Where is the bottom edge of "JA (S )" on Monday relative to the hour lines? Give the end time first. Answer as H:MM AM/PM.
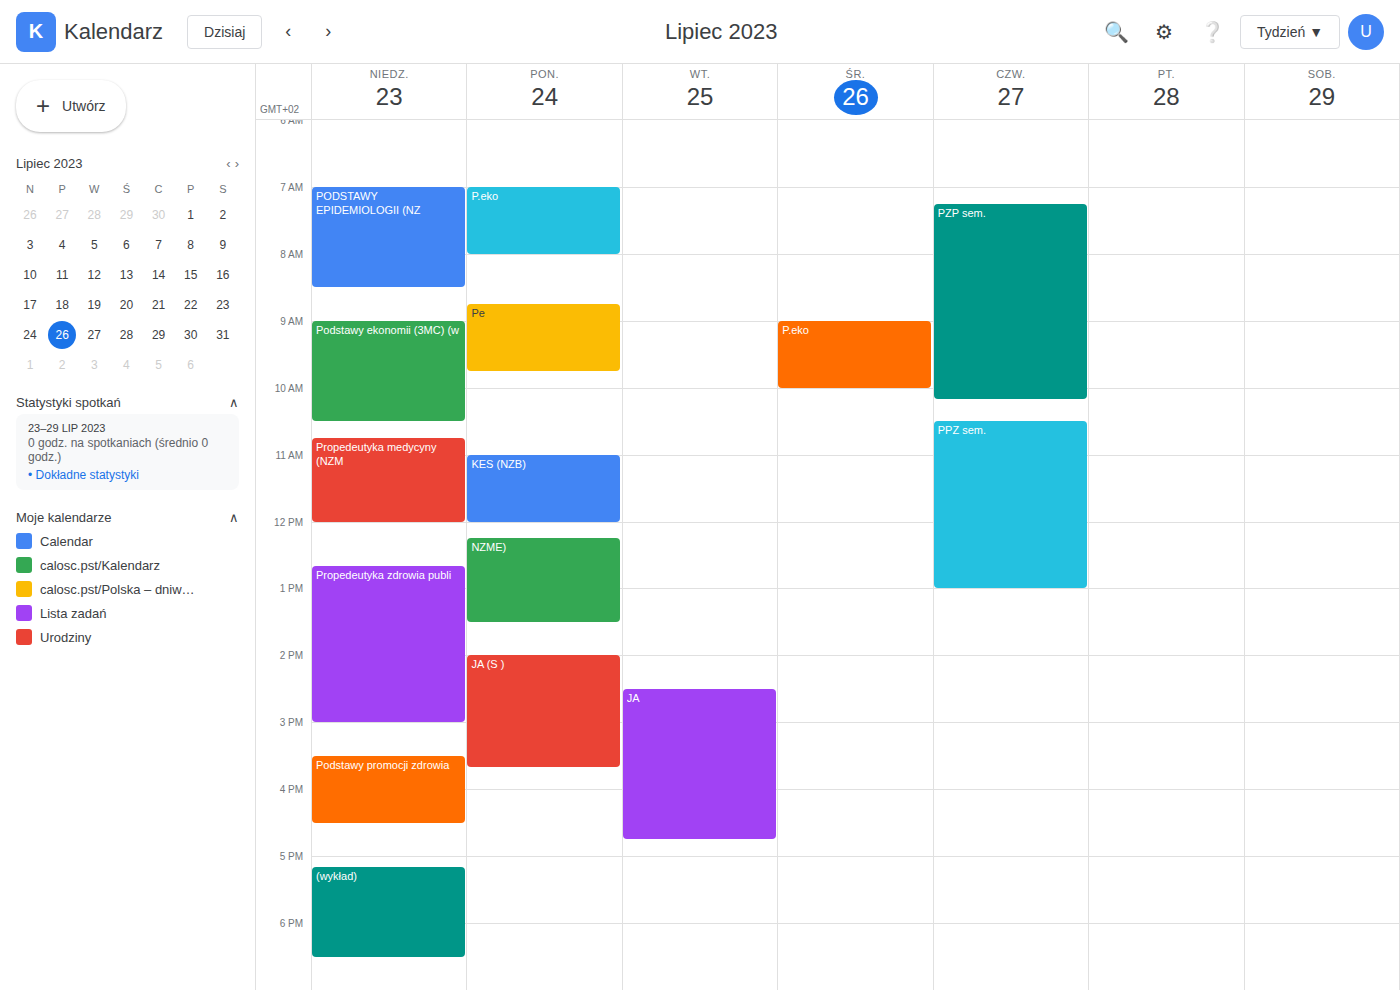
3:40 PM -- neither: 40 minutes below the 3 PM line and 20 minutes above the 4 PM line.